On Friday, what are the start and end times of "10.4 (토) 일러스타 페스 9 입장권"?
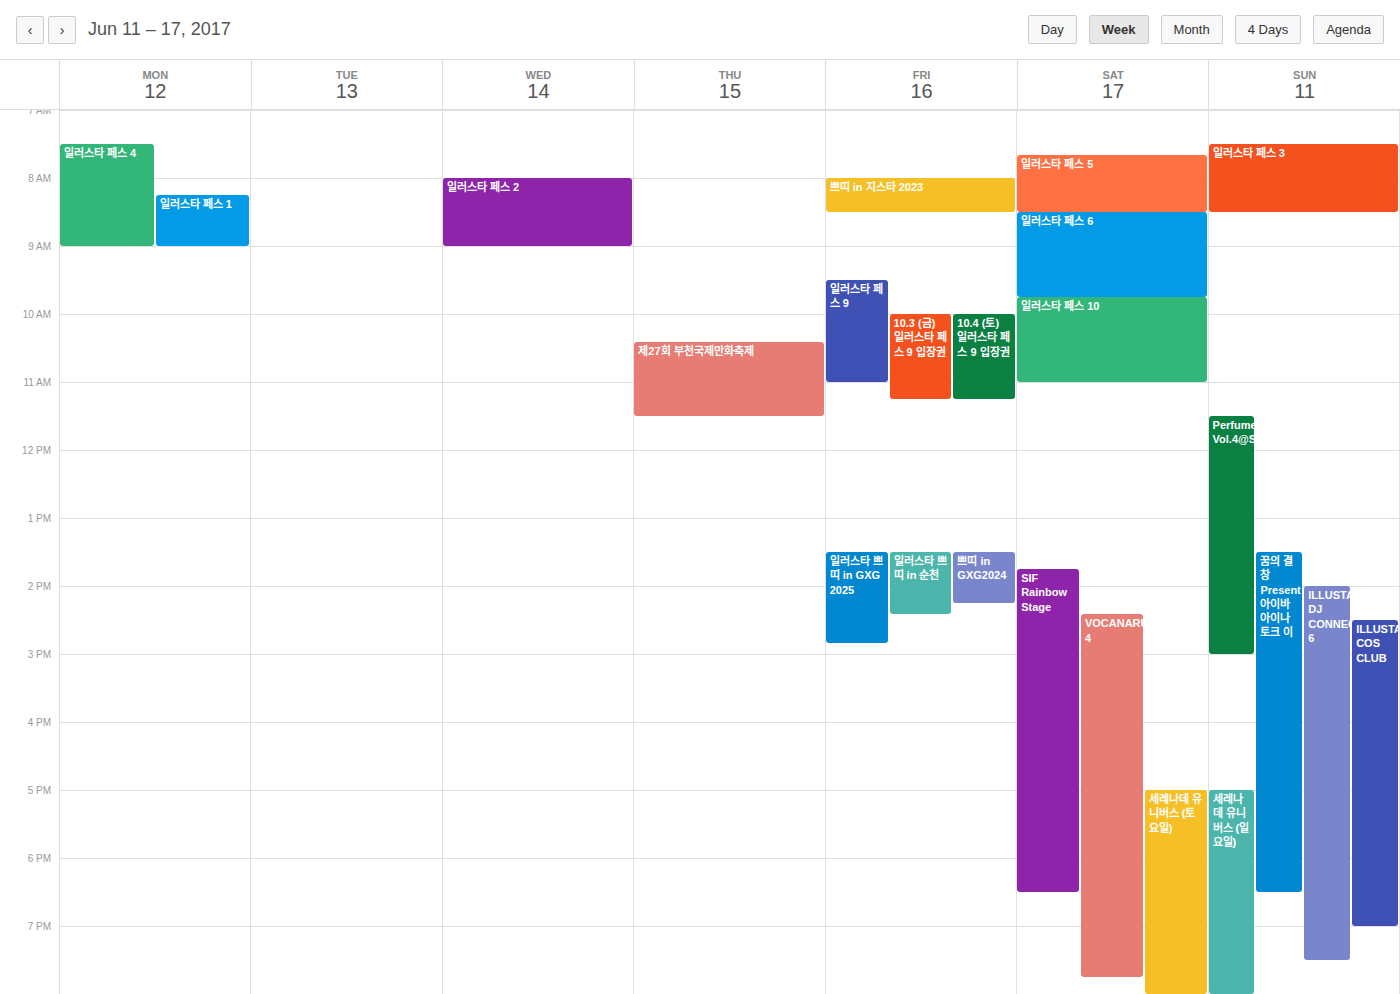
10:00 to 11:15